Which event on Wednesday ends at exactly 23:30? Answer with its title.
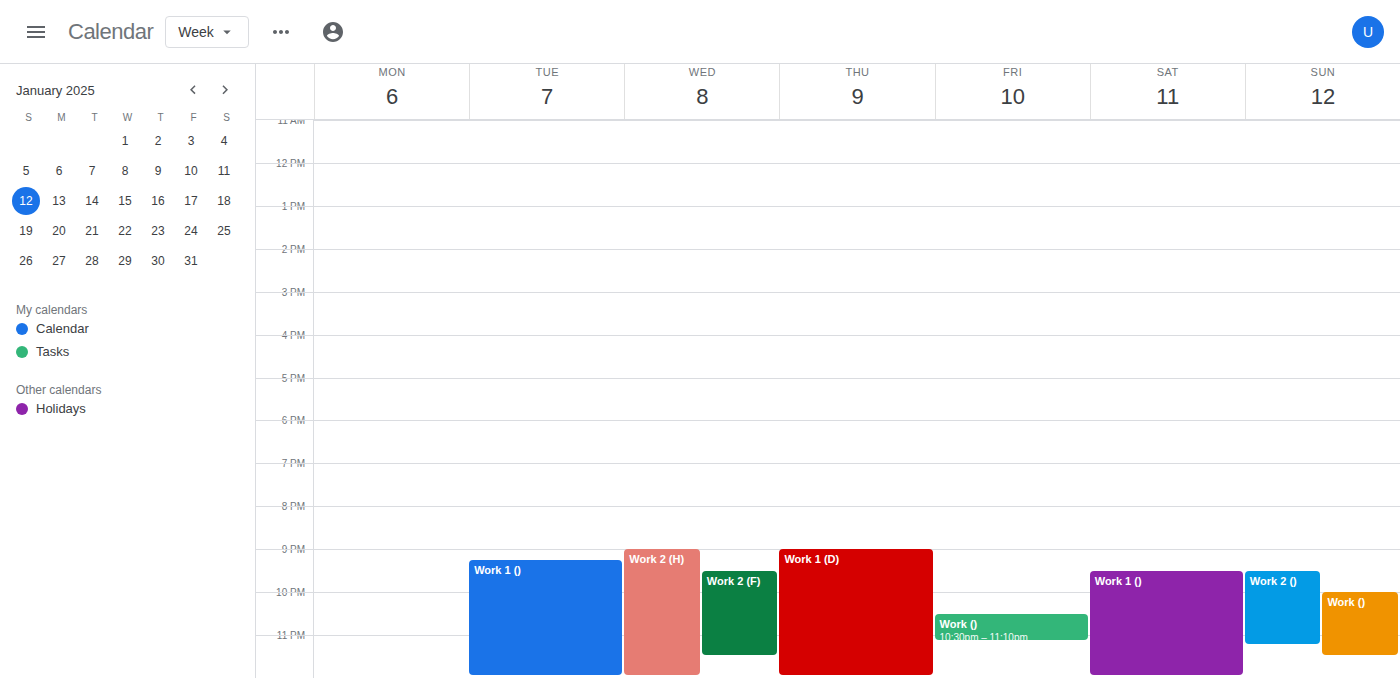
"Work 2 (F)"